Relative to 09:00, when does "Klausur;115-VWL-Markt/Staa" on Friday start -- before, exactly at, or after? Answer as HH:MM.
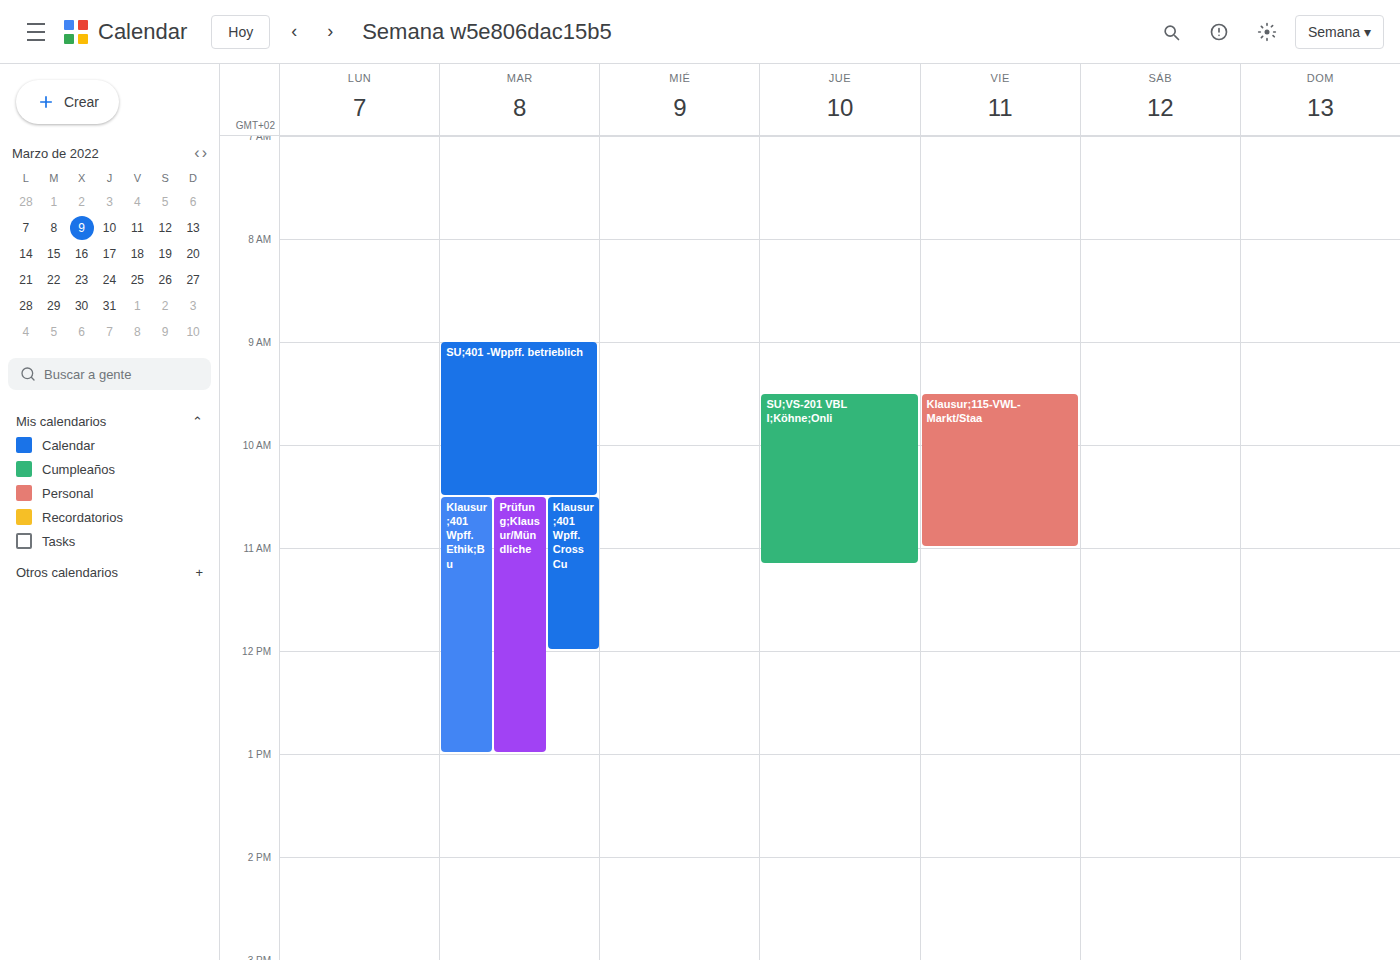
09:30 -- after 09:00, 30 minutes below the 09:00 line.